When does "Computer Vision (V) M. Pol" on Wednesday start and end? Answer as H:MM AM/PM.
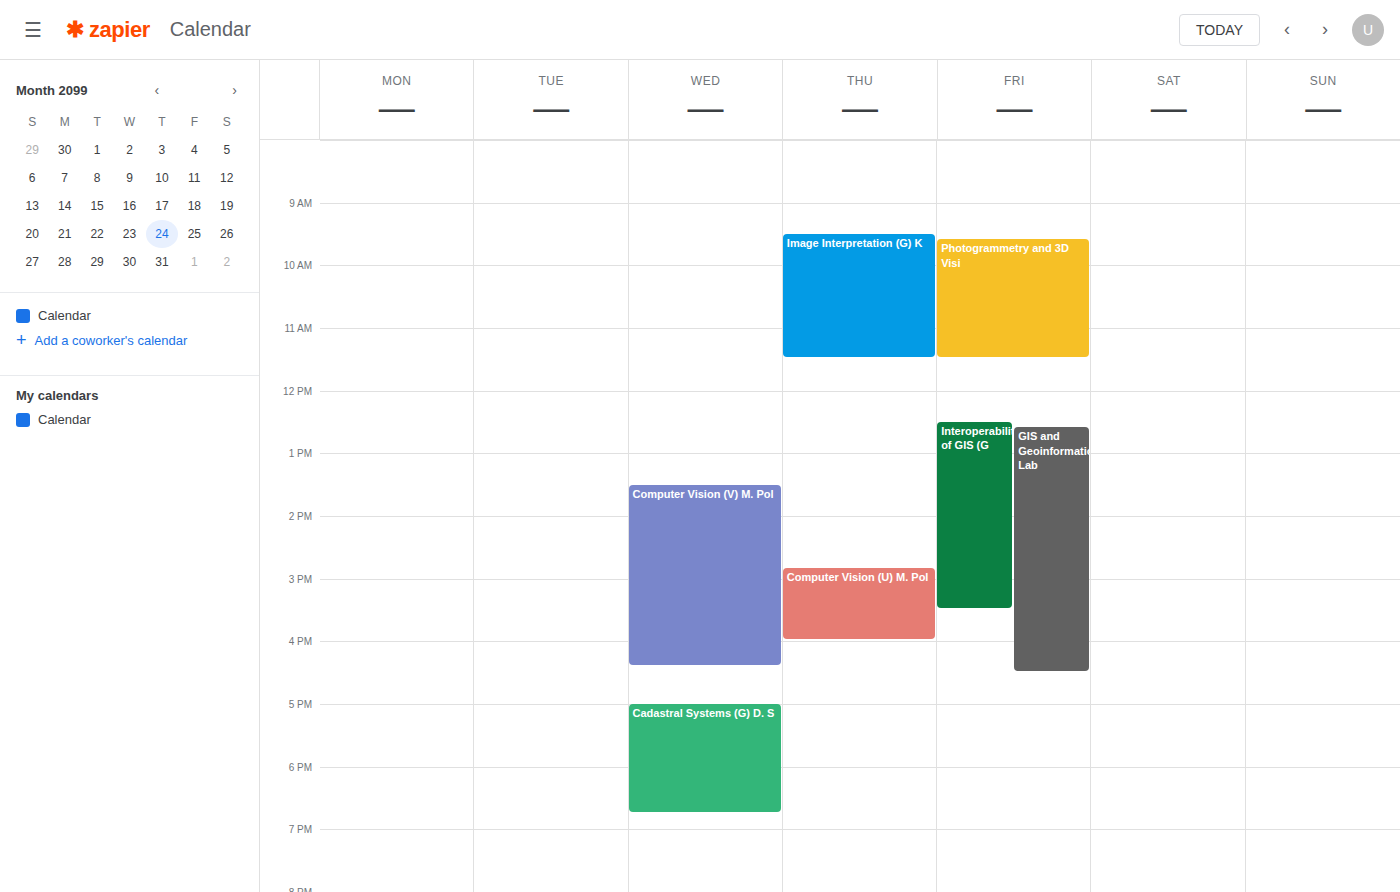
1:30 PM to 4:25 PM